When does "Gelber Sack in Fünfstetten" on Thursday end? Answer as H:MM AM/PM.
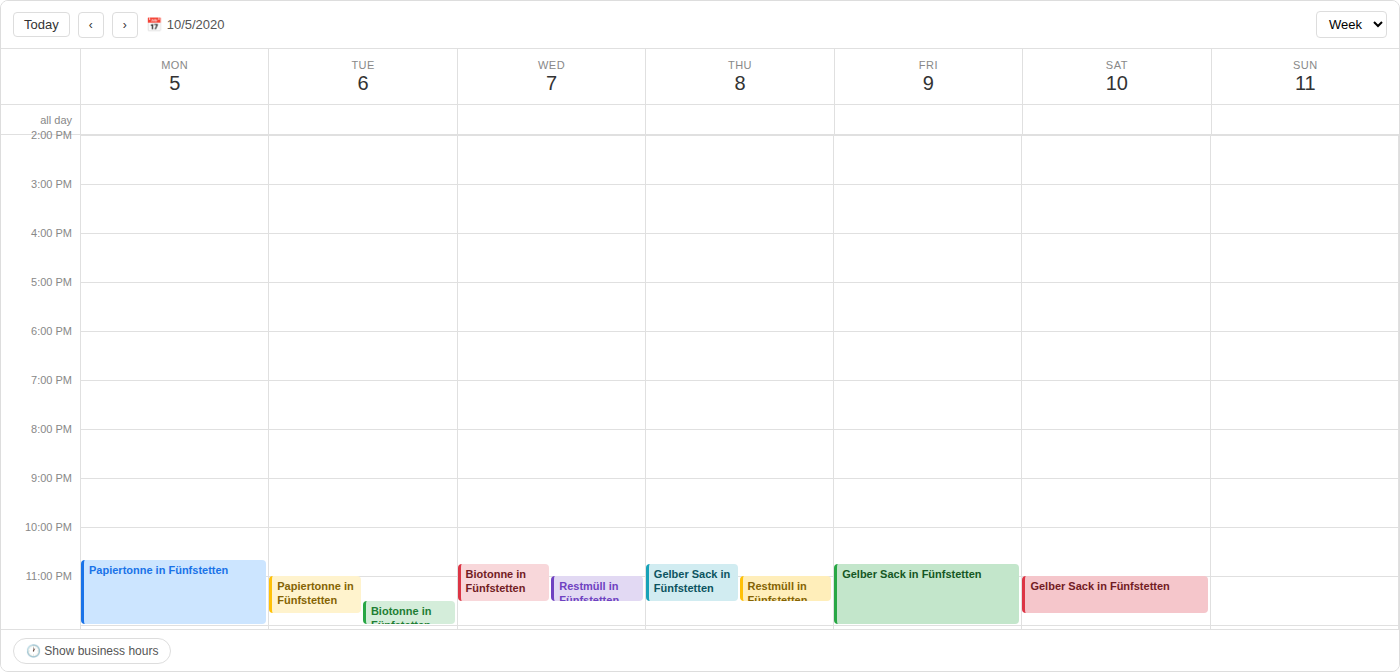
11:30 PM